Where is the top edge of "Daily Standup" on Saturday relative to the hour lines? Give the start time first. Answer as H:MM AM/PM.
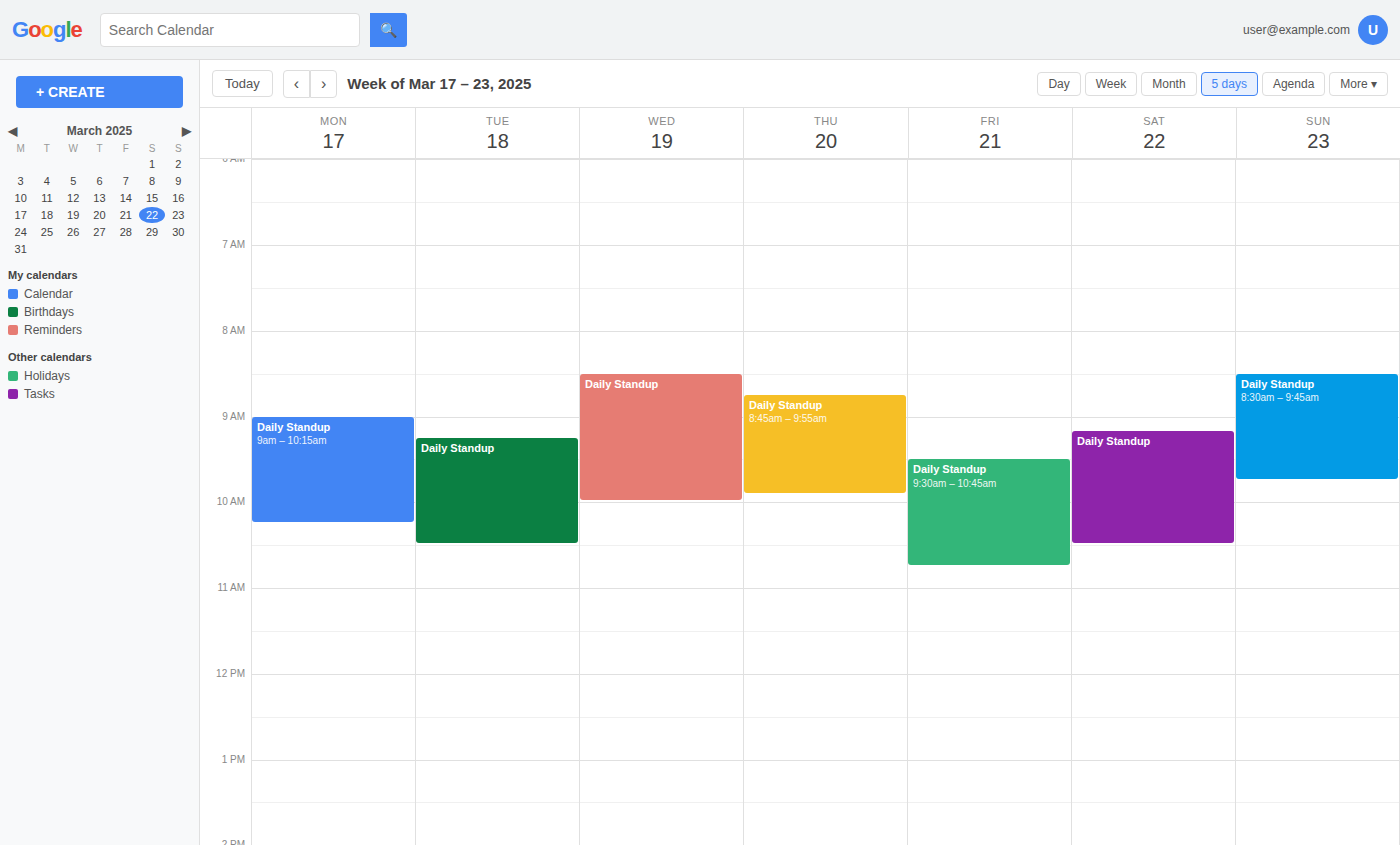
9:10 AM -- neither: 10 minutes below the 9 AM line and 50 minutes above the 10 AM line.